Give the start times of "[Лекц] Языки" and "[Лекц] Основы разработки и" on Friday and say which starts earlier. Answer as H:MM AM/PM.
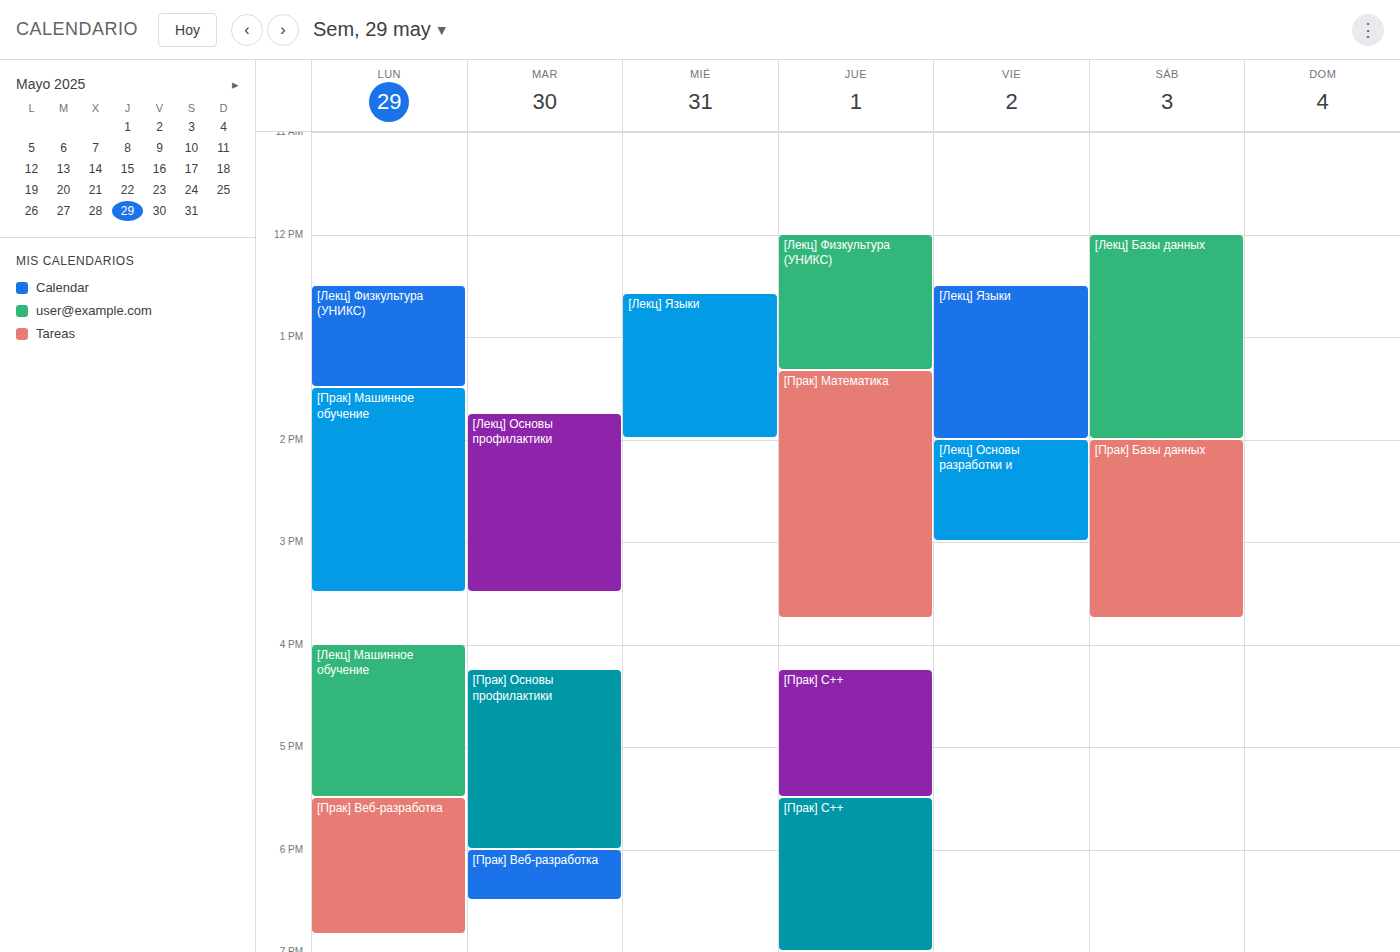
"[Лекц] Языки" 12:30 PM; "[Лекц] Основы разработки и" 2:00 PM.